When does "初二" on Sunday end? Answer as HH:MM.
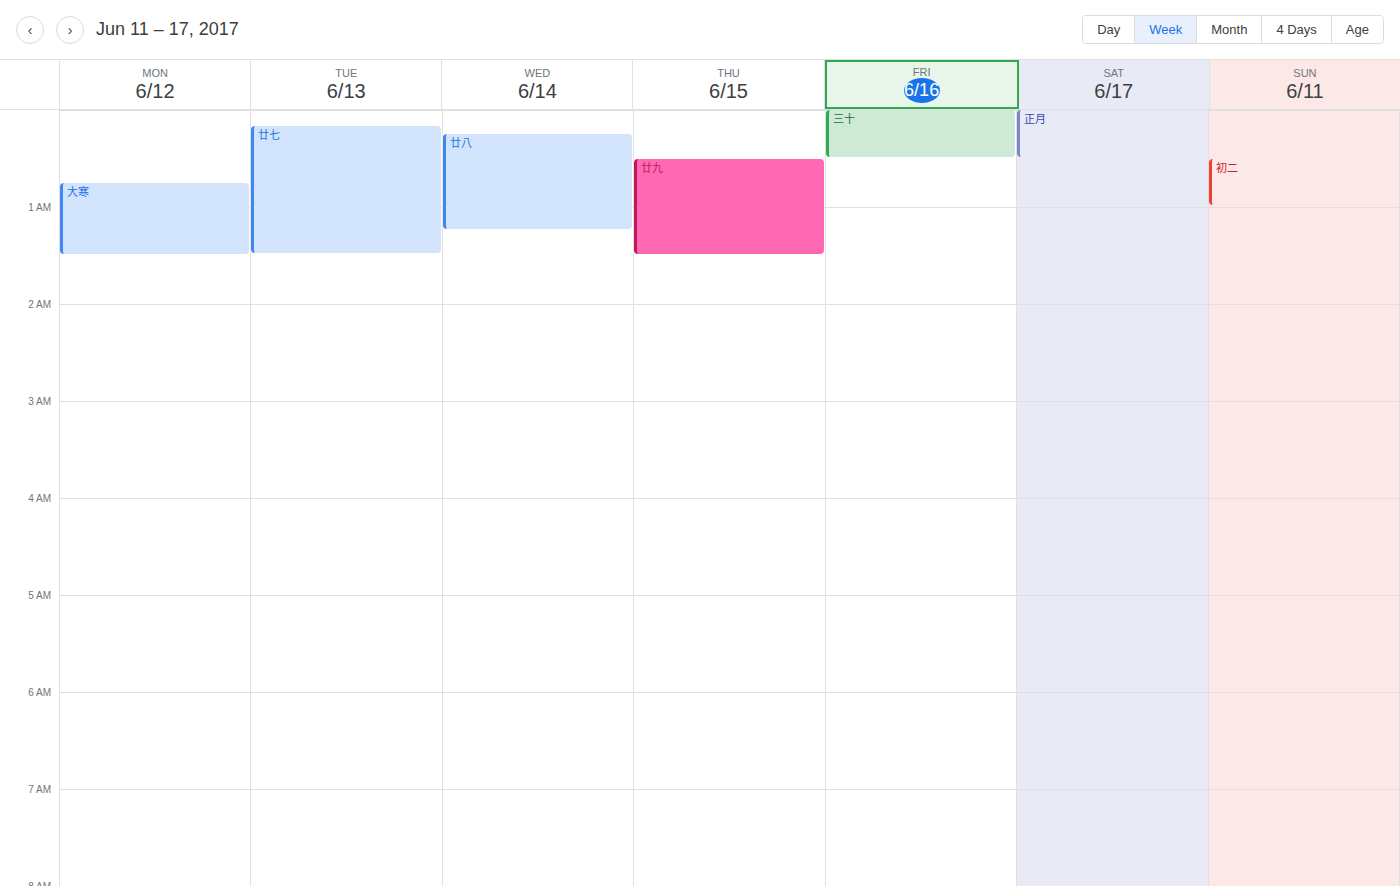
01:00